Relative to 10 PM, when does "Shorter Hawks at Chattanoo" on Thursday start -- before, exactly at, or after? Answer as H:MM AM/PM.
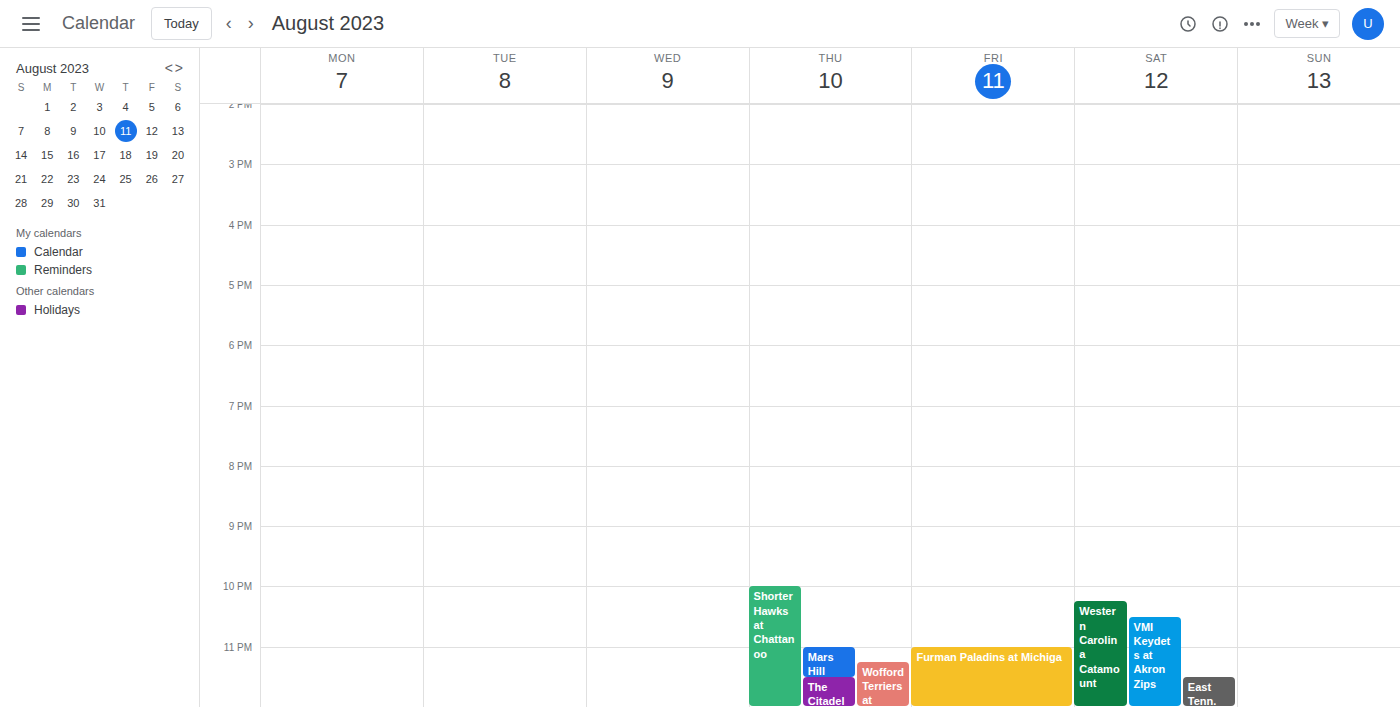
10:00 PM -- exactly at 10 PM, on the 10 PM line.